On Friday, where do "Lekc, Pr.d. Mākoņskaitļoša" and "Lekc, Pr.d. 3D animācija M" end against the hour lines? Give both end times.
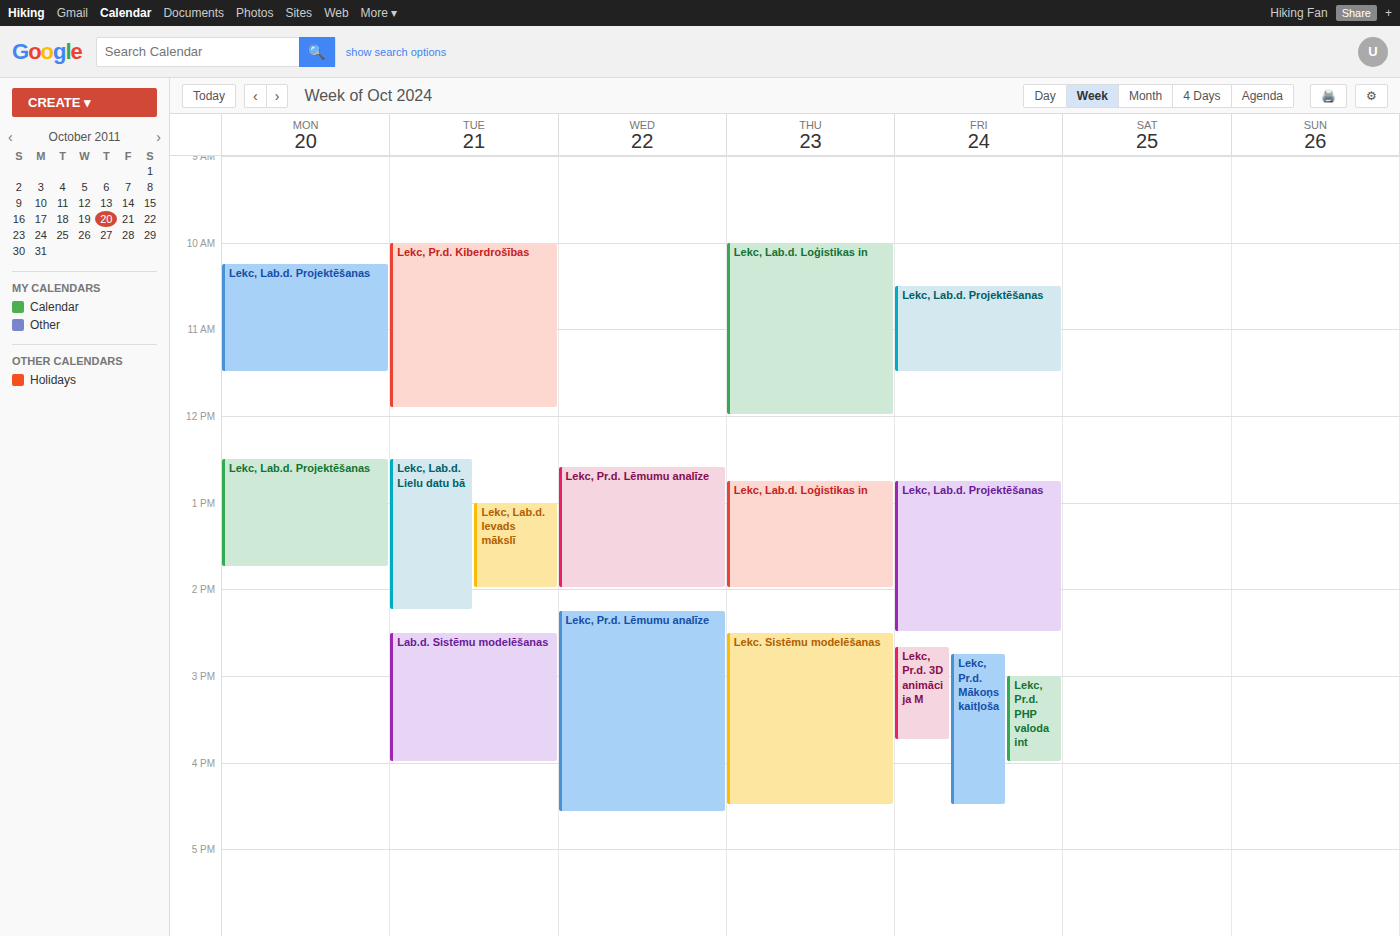
"Lekc, Pr.d. Mākoņskaitļoša": 4:30 PM, halfway between the 4 PM and 5 PM lines. "Lekc, Pr.d. 3D animācija M": 3:45 PM, neither: three quarters of the way from the 3 PM line to the 4 PM line.